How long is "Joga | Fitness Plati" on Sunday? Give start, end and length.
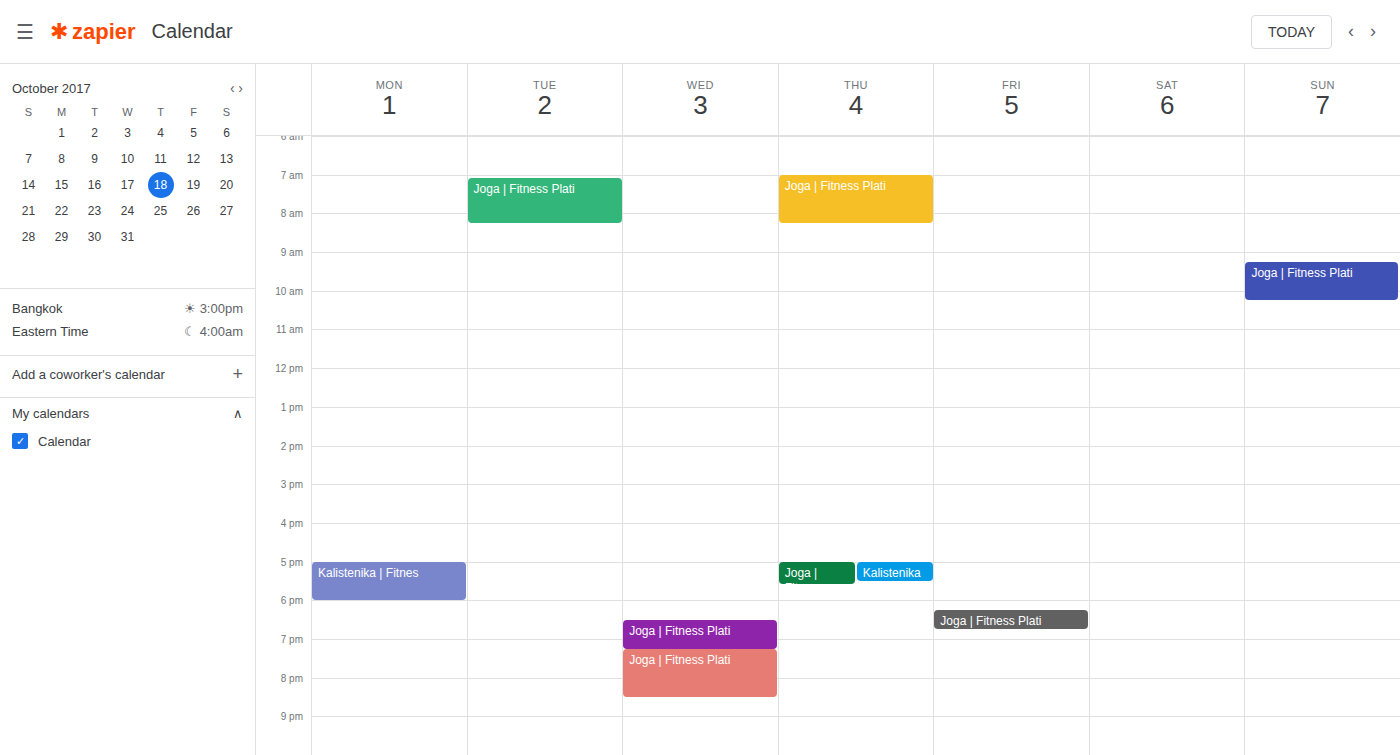
9:15 AM to 10:15 AM, 1 hour